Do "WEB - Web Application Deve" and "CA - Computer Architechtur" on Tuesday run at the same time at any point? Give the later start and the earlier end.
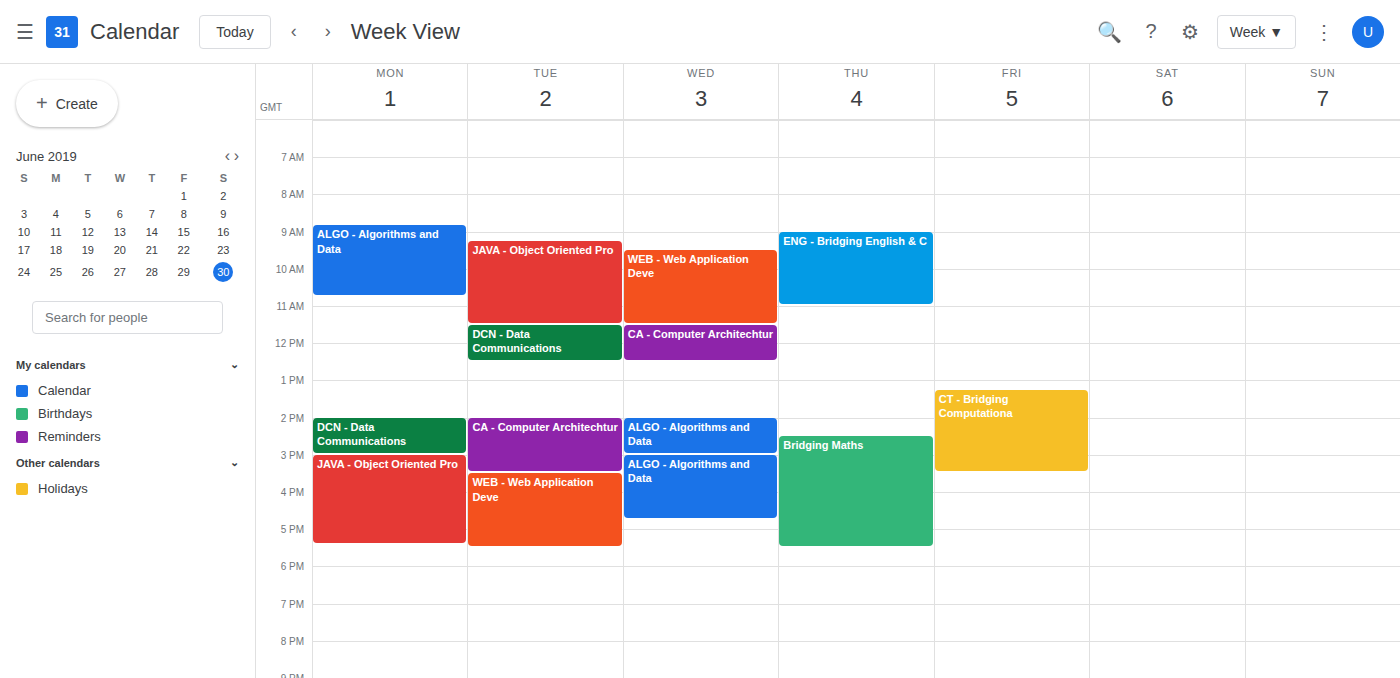
"CA - Computer Architechtur" ends at 3:30 PM, exactly when "WEB - Web Application Deve" starts -- they touch but do not overlap.